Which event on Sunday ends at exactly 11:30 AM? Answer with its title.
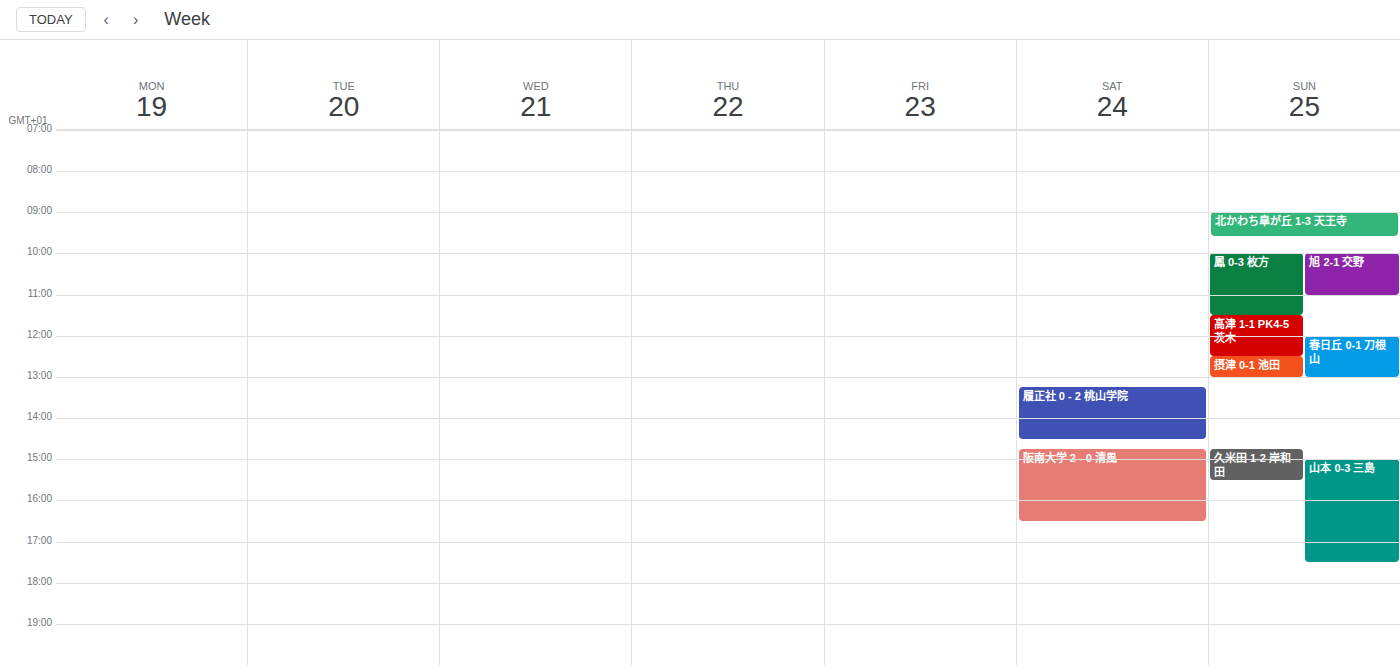
"鳳 0-3 枚方"